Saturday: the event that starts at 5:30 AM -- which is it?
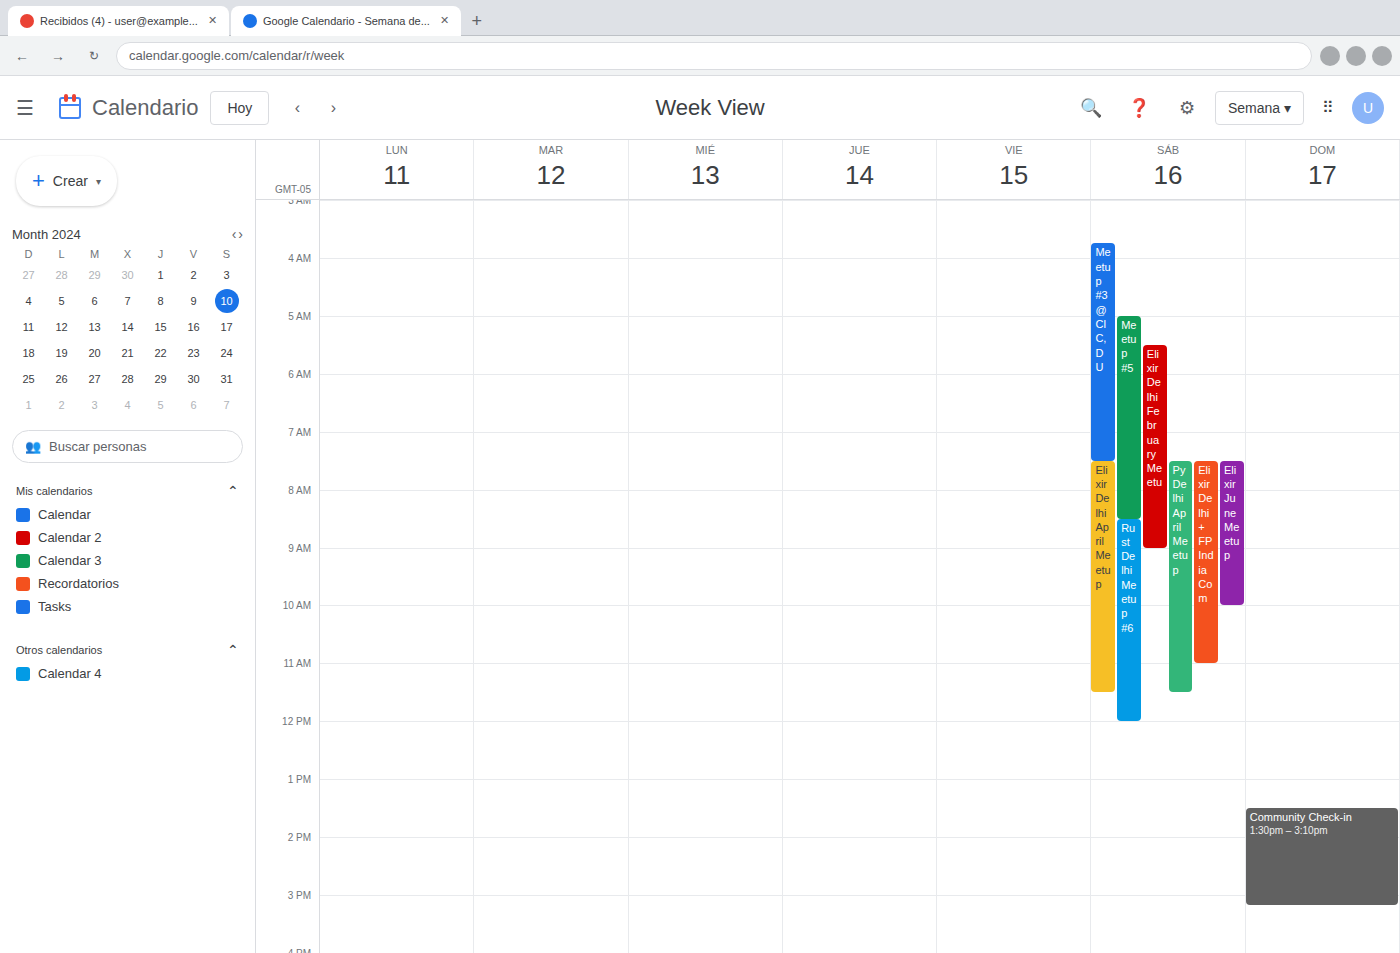
"ElixirDelhi February Meetu"